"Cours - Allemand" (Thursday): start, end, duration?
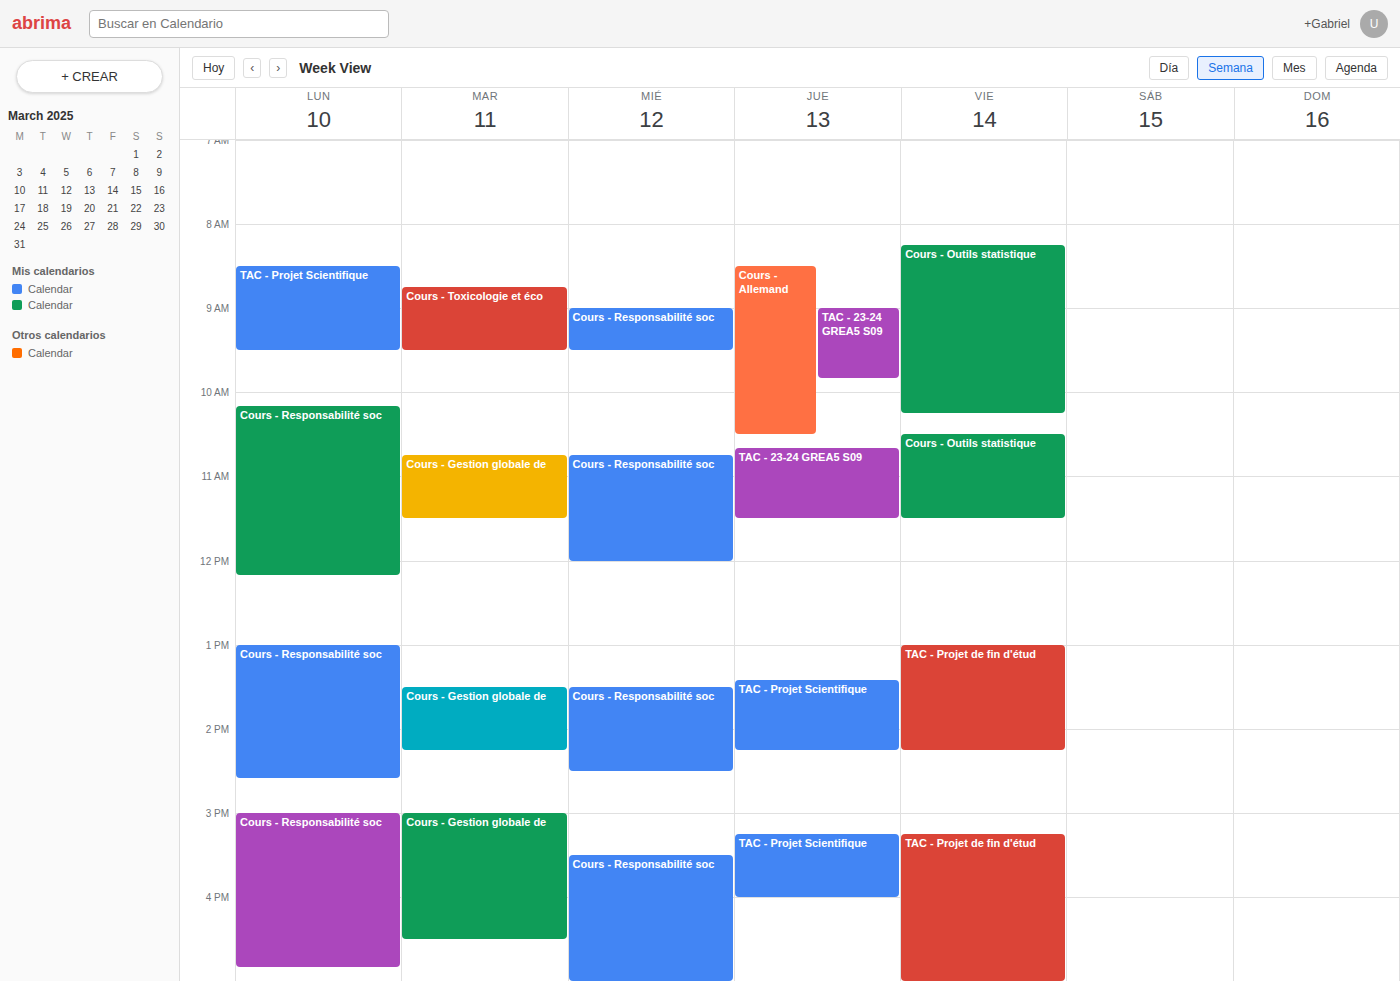
8:30 AM to 10:30 AM, 2 hours